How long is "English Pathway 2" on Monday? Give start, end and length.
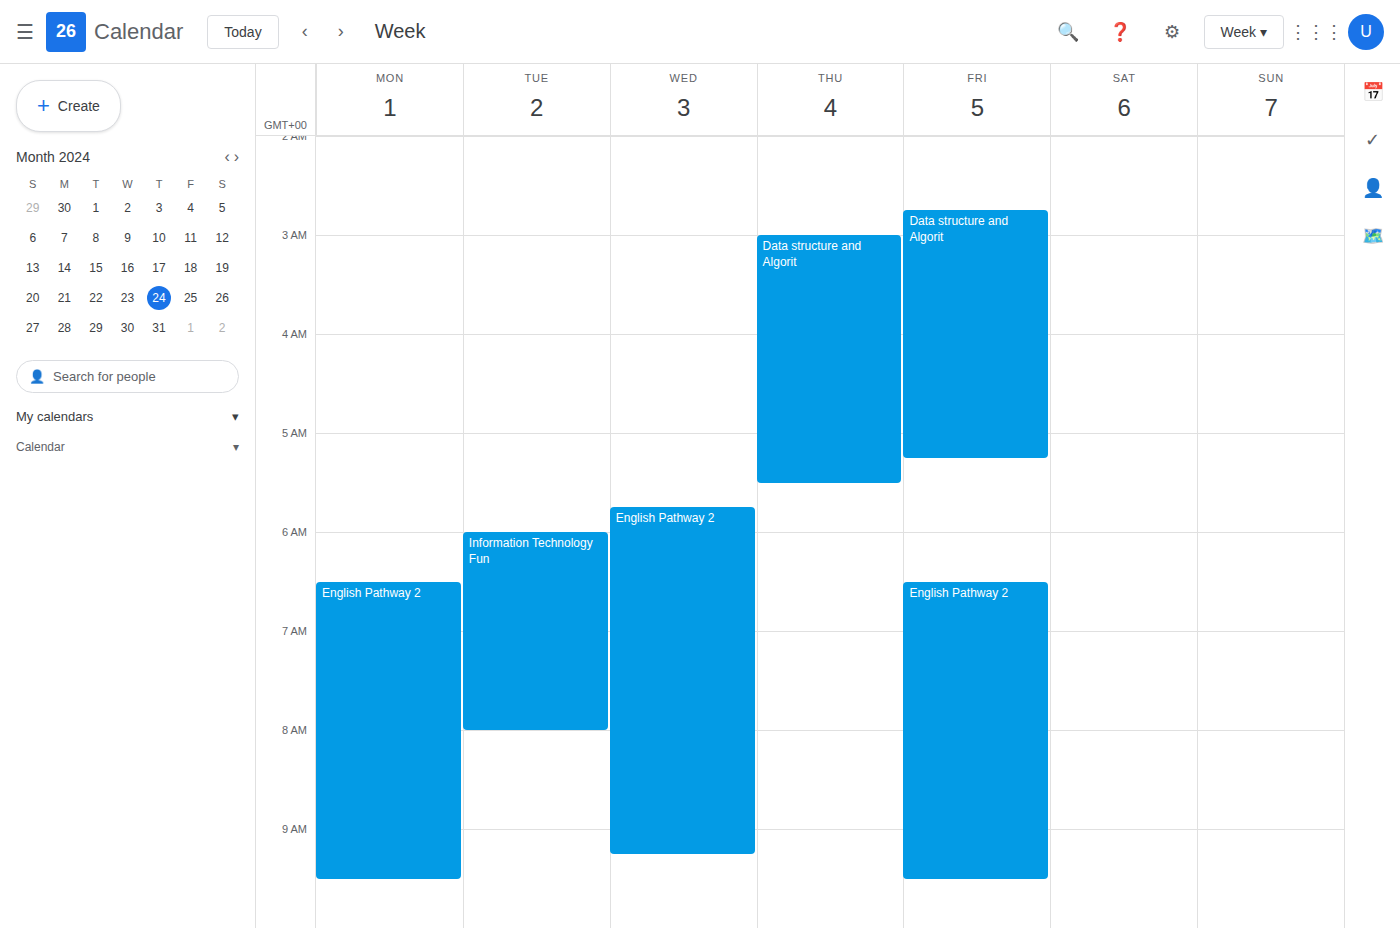
6:30 AM to 9:30 AM, 3 hours